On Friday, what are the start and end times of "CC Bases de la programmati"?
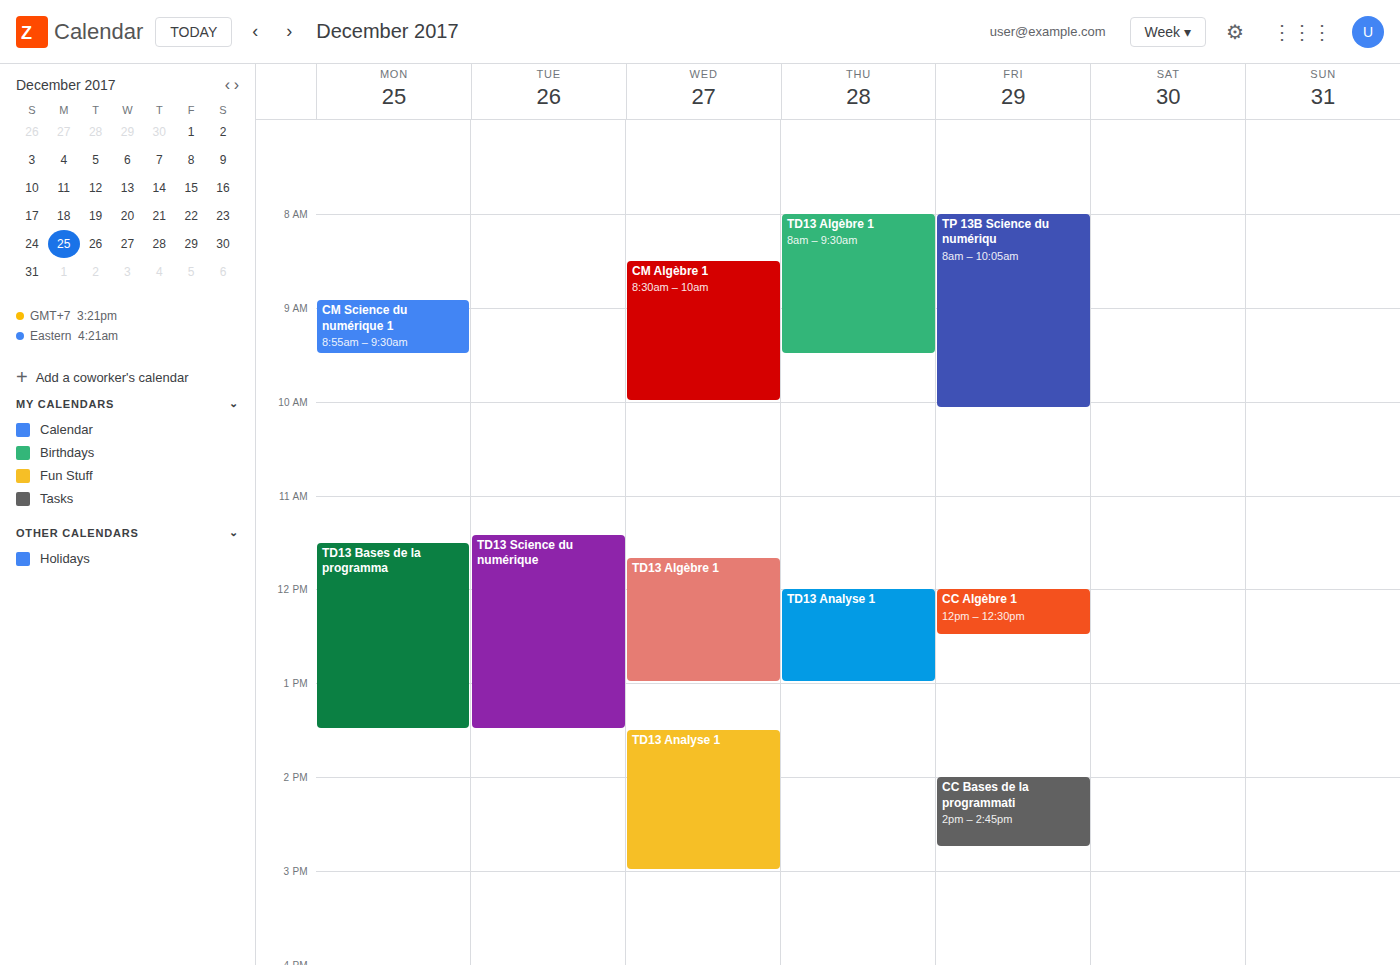
2:00 PM to 2:45 PM